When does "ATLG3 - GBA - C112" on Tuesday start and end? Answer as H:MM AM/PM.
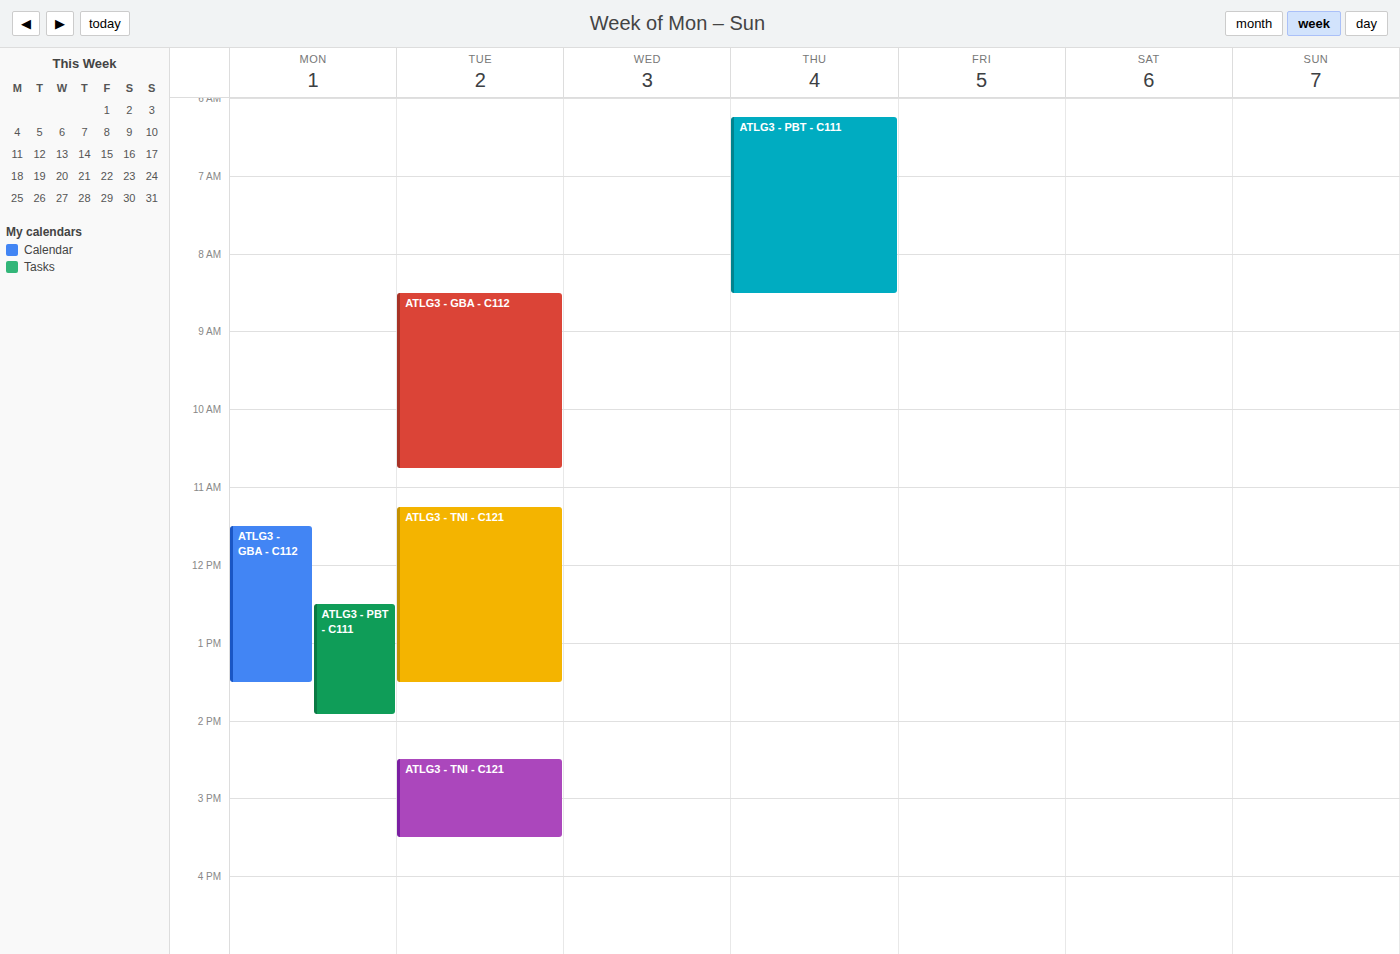
8:30 AM to 10:45 AM